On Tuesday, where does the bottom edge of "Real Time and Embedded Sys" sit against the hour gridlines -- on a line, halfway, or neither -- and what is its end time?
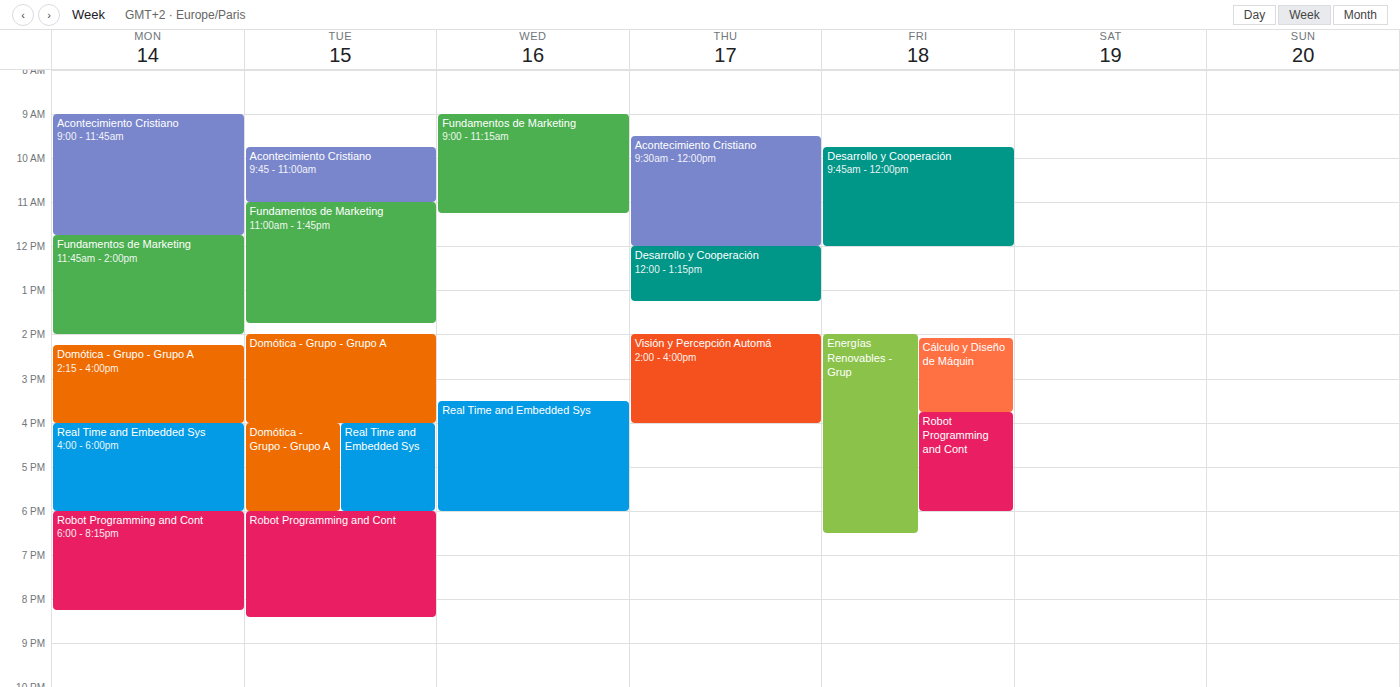
6:00 PM -- exactly on the 6 PM line.